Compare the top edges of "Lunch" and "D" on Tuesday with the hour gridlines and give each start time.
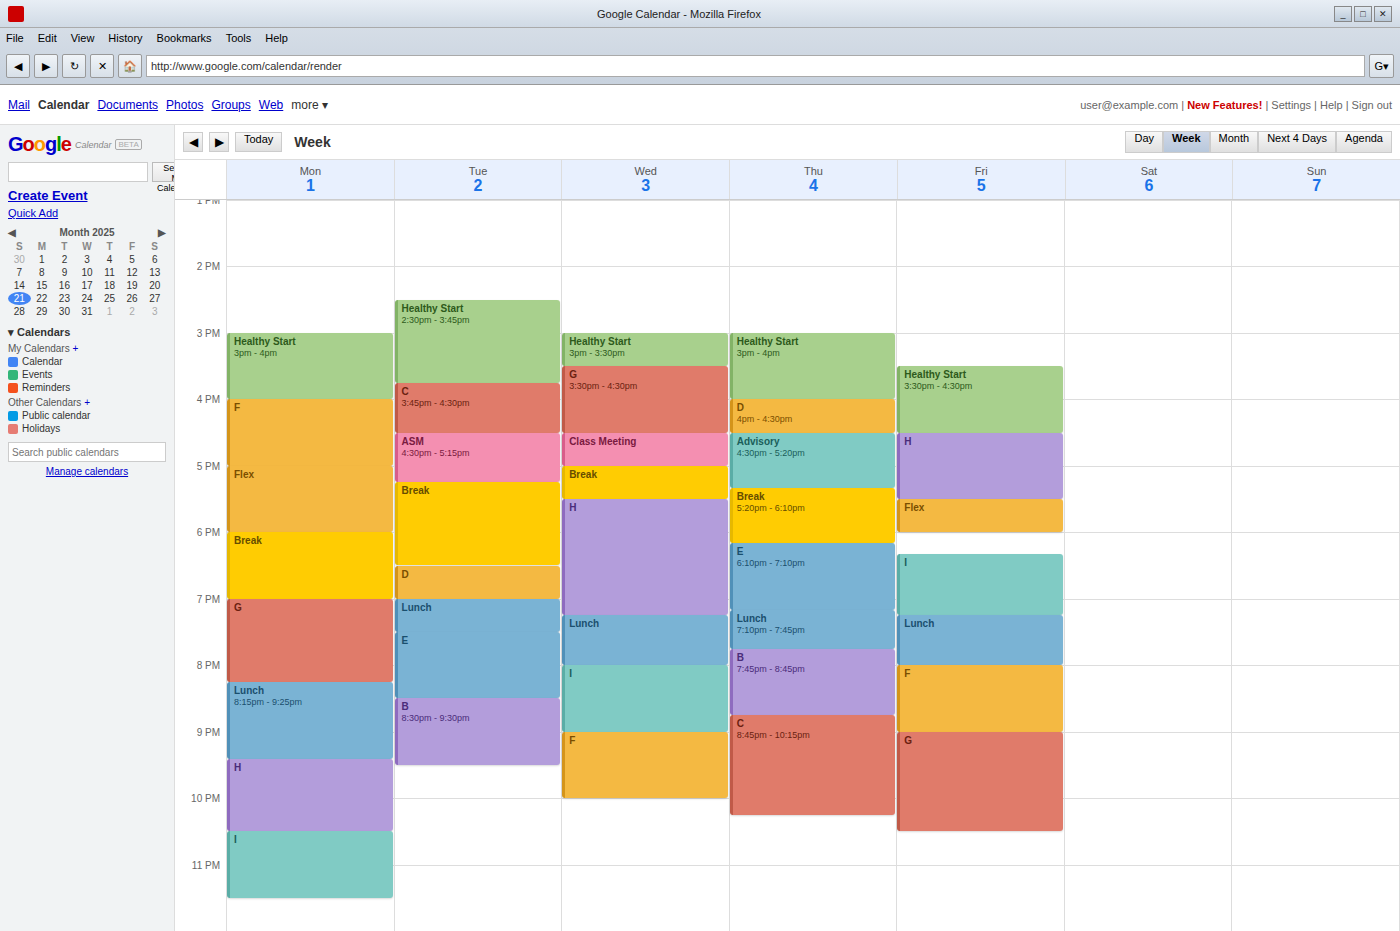
"Lunch": 7:00 PM, exactly on the 7 PM line. "D": 6:30 PM, halfway between the 6 PM and 7 PM lines.